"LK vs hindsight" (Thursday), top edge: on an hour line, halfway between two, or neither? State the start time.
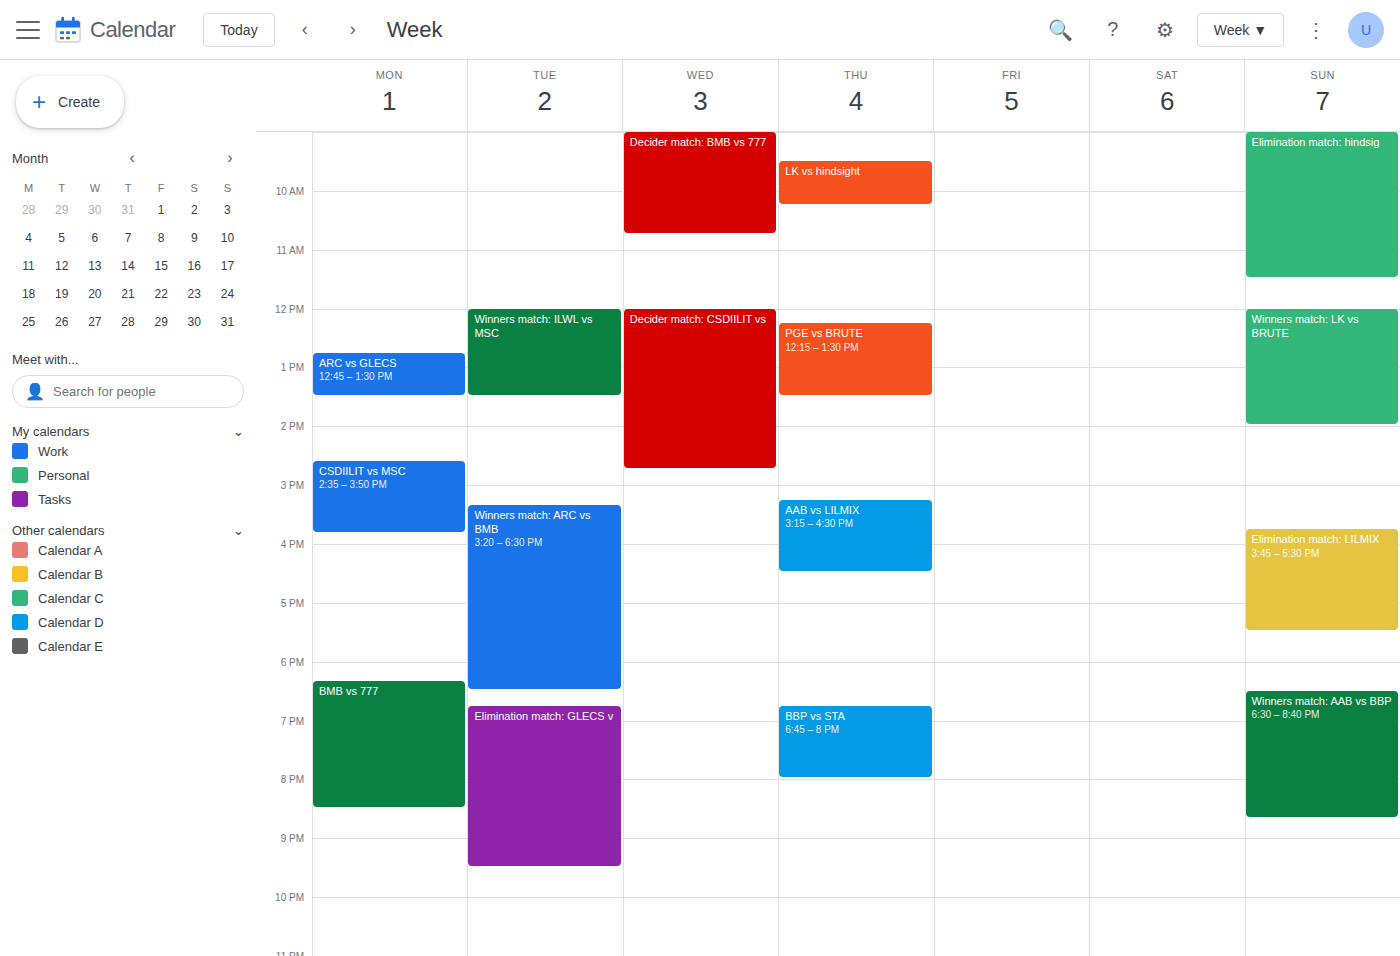
9:30 AM -- halfway between the 9 AM and 10 AM lines.